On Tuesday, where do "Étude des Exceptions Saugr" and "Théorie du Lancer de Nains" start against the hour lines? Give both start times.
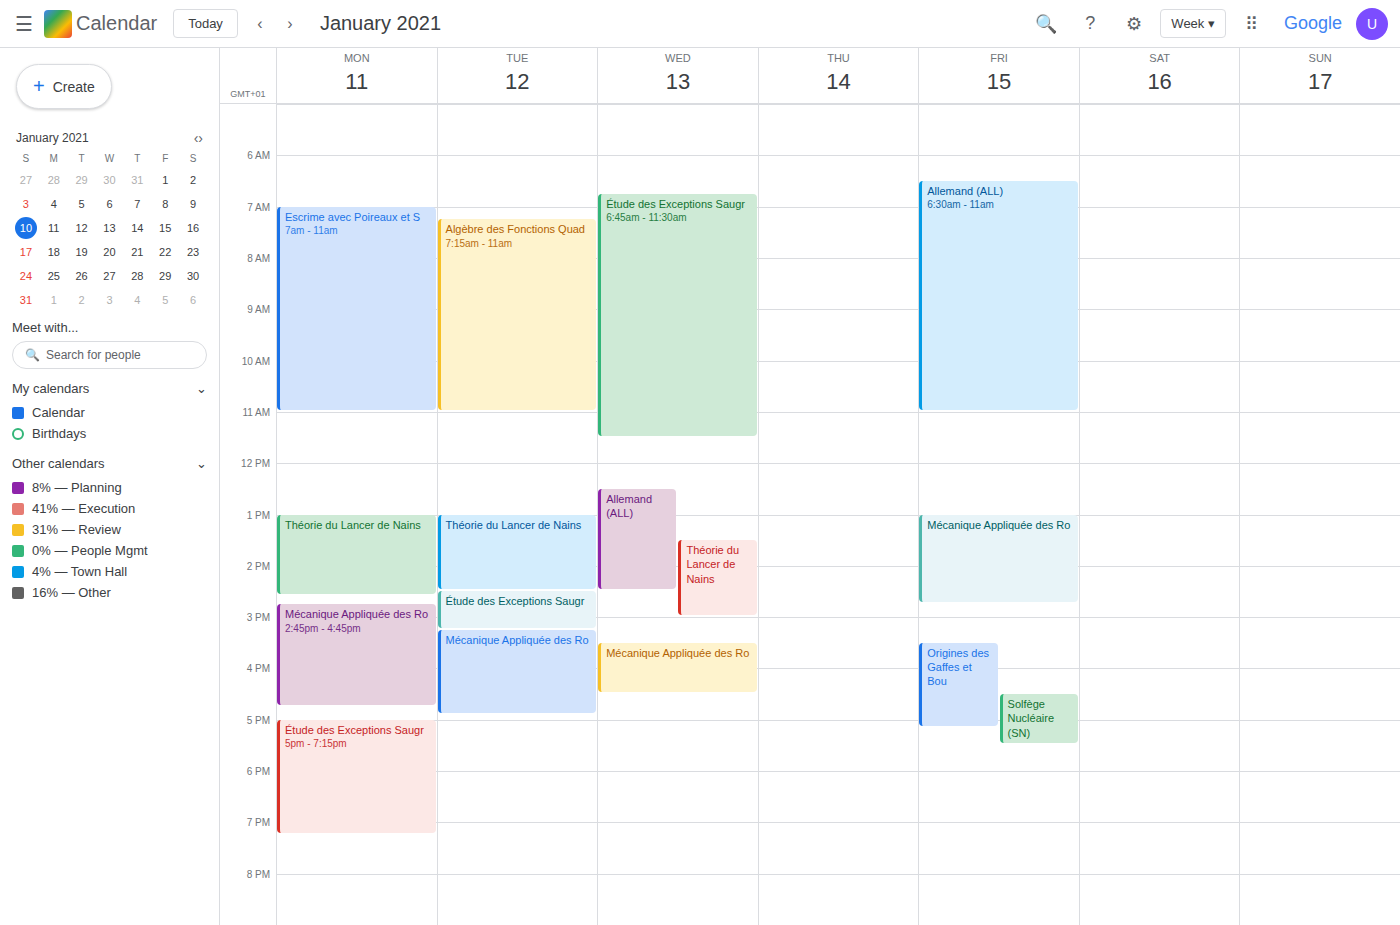
"Étude des Exceptions Saugr": 2:30 PM, halfway between the 2 PM and 3 PM lines. "Théorie du Lancer de Nains": 1:00 PM, exactly on the 1 PM line.